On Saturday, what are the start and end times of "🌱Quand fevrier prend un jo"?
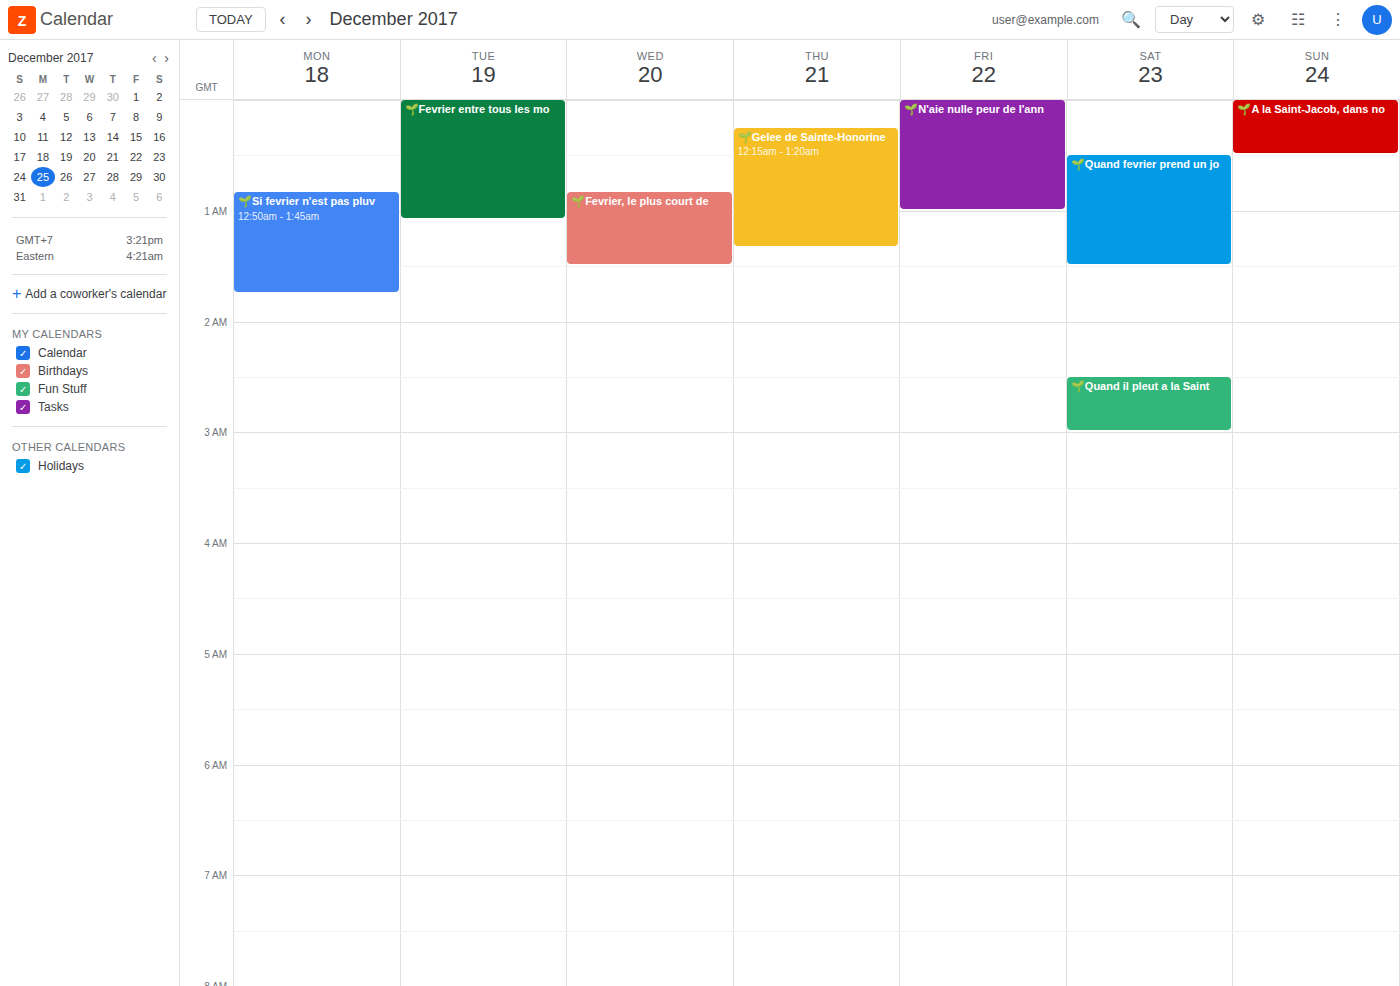
12:30 AM to 1:30 AM